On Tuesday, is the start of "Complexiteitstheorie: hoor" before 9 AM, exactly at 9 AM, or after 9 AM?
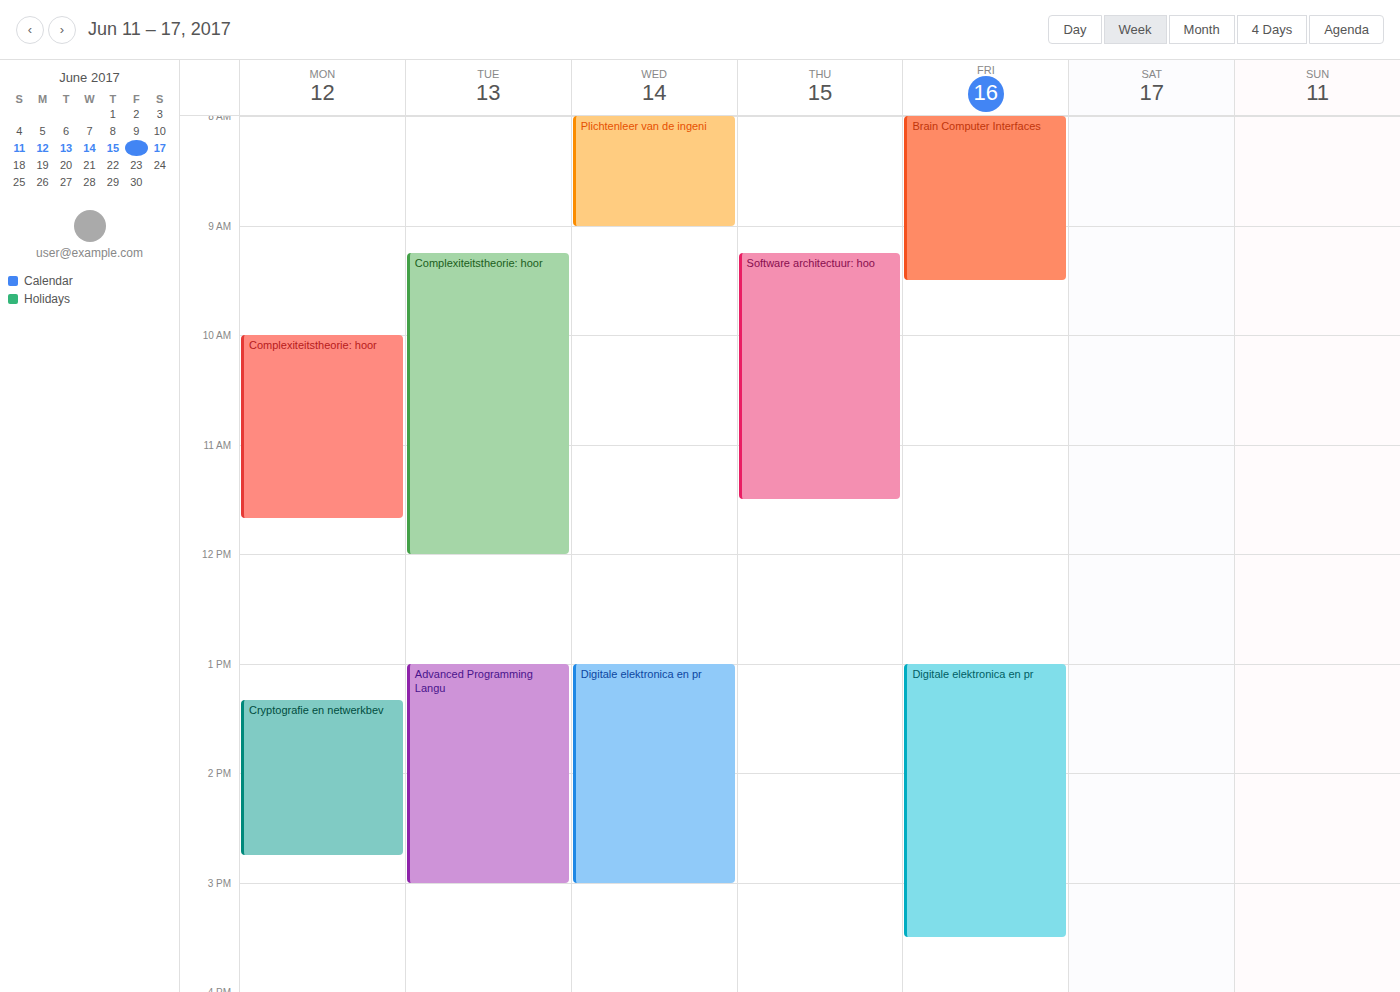
9:15 AM -- after 9 AM, 15 minutes below the 9 AM line.